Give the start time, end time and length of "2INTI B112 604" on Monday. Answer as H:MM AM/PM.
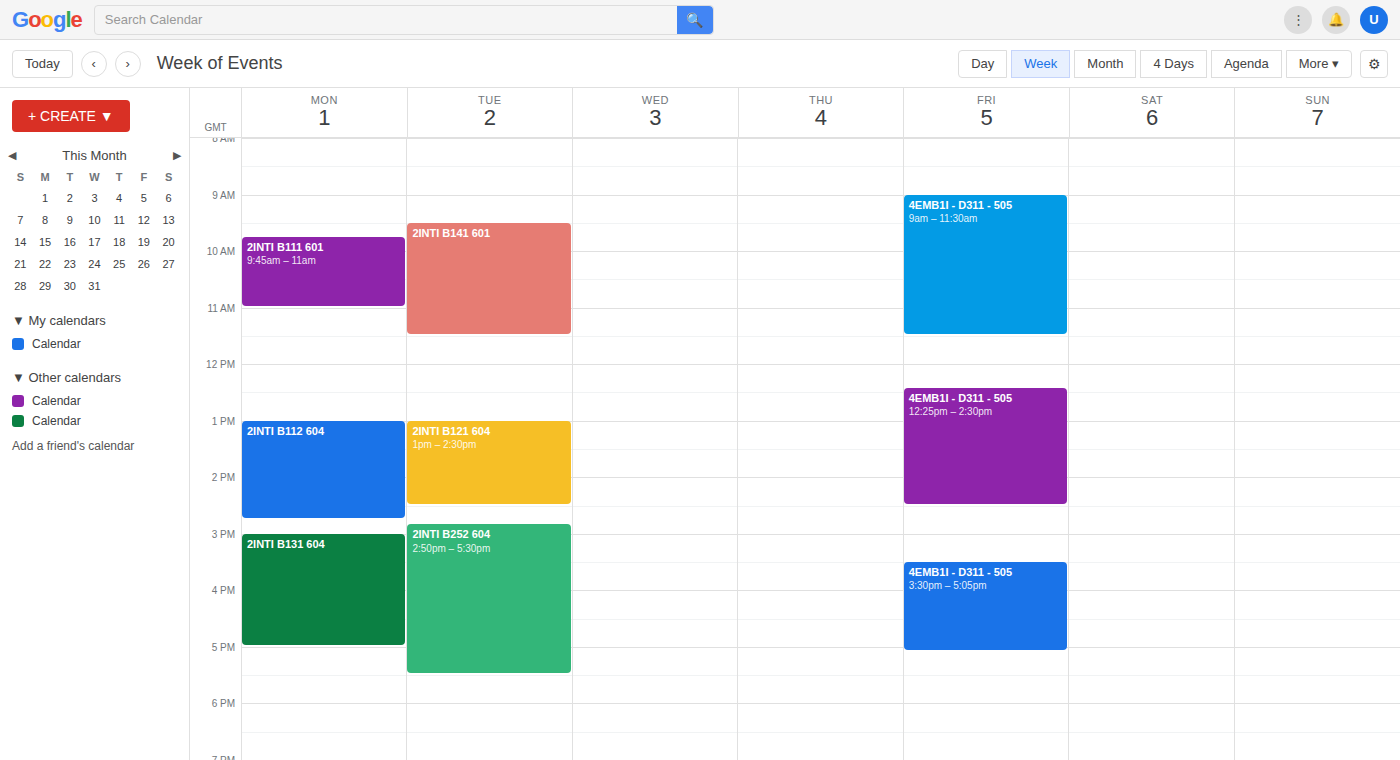
1:00 PM to 2:45 PM, 1 hour 45 minutes